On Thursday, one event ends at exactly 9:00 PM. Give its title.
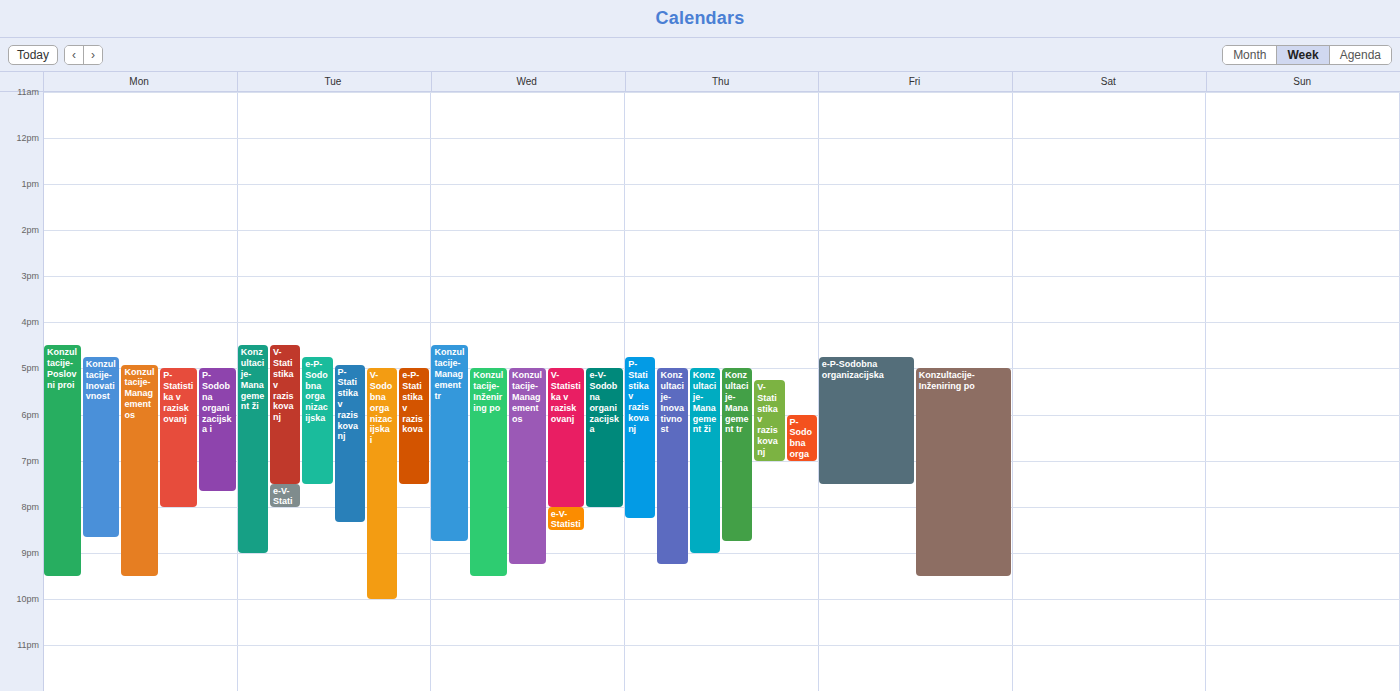
"Konzultacije-Management ži"